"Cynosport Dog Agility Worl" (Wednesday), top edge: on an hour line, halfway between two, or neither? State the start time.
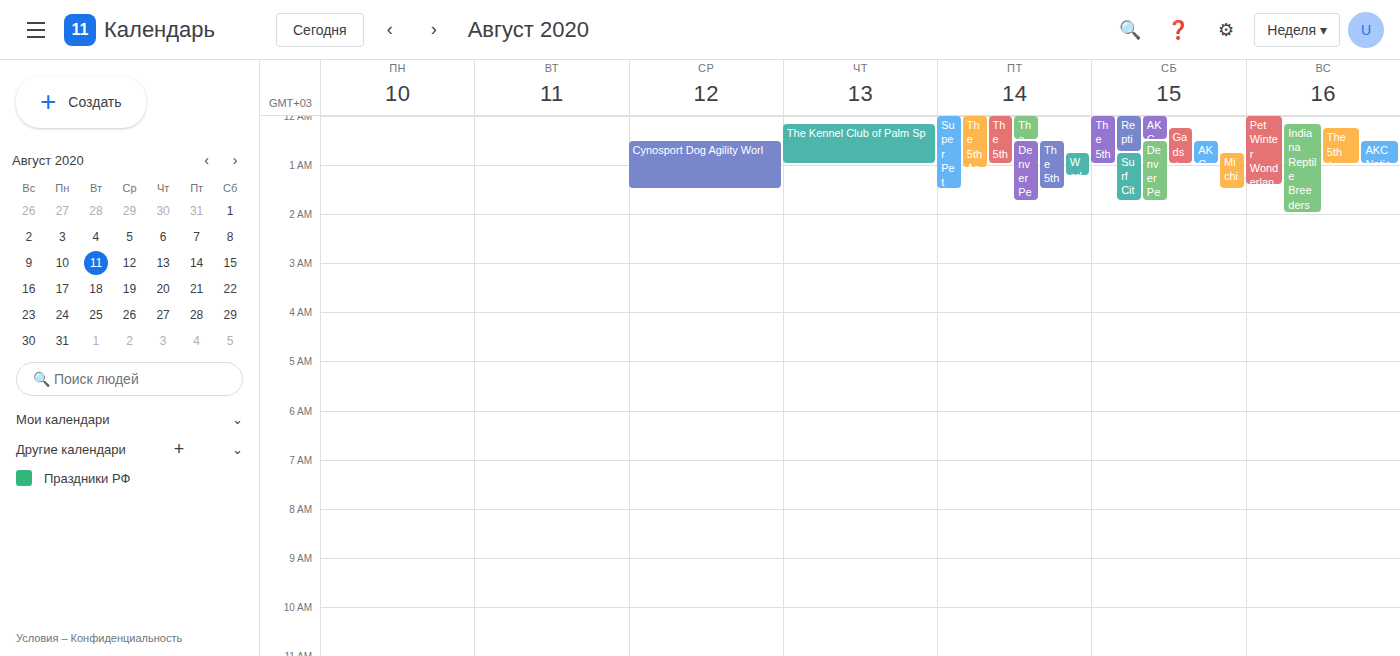
12:30 AM -- halfway between the 12 AM and 1 AM lines.